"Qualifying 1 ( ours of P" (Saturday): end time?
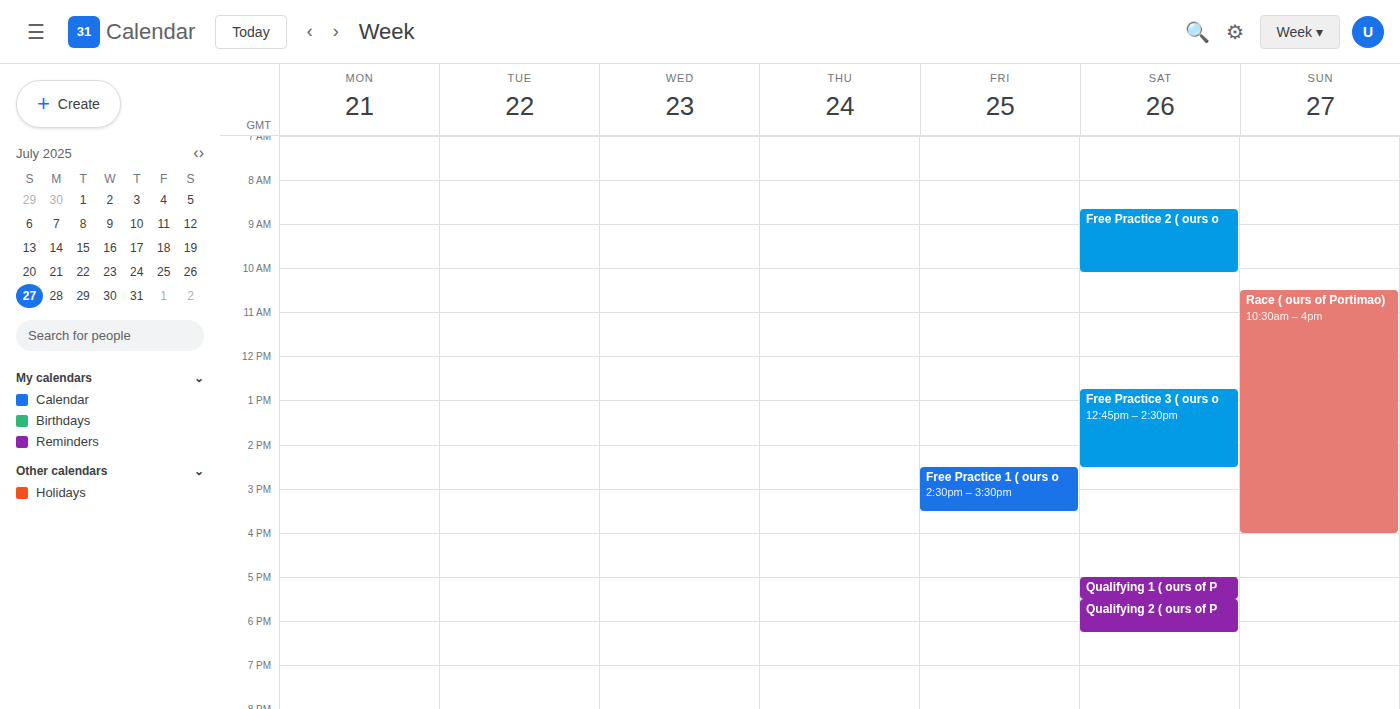
5:30 PM